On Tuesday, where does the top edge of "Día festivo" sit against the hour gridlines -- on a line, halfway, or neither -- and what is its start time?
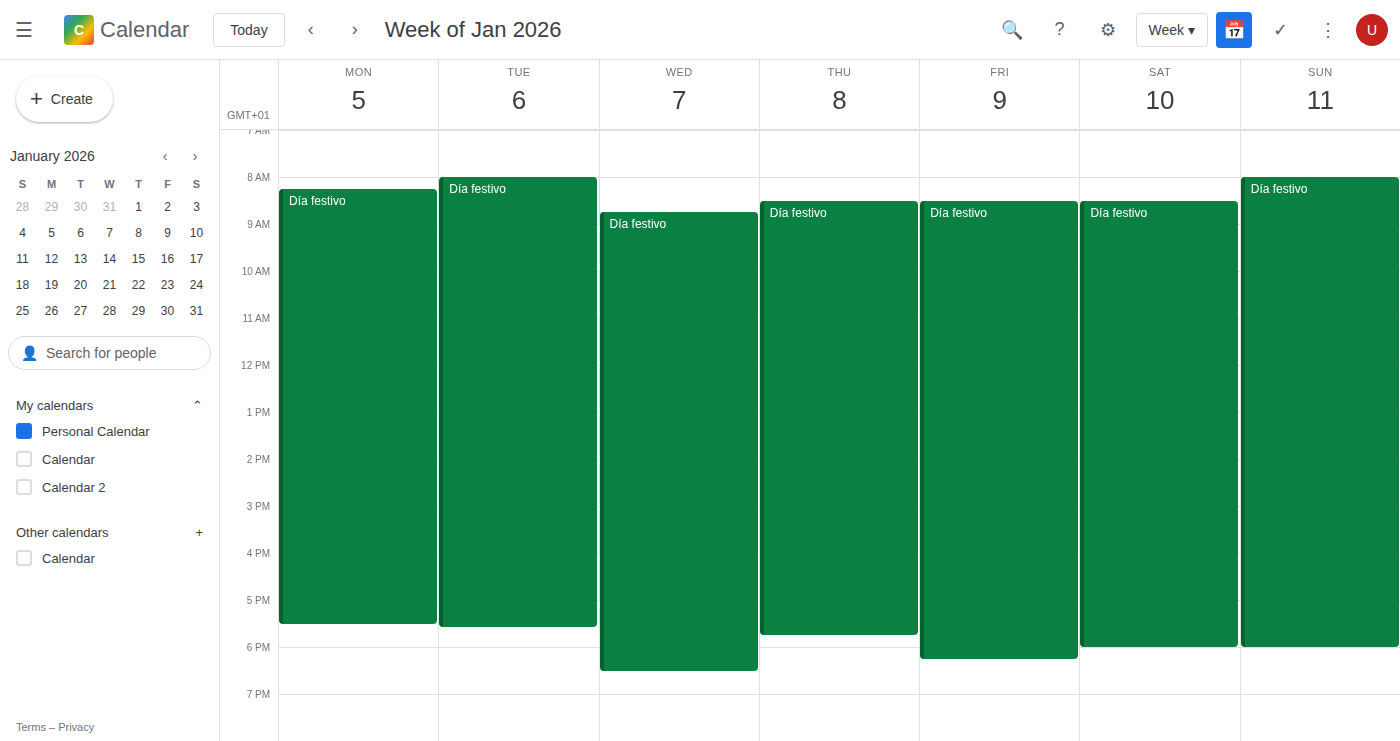
8:00 AM -- exactly on the 8 AM line.